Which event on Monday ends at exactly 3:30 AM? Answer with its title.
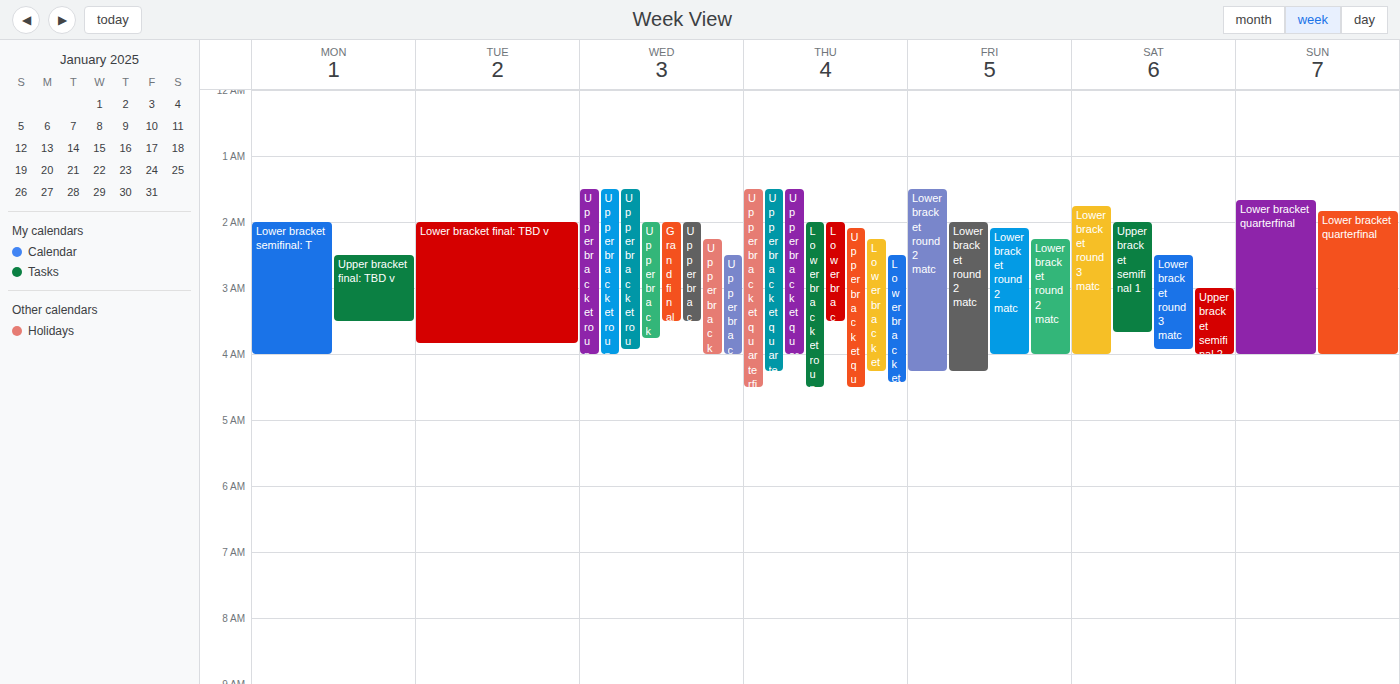
"Upper bracket final: TBD v"